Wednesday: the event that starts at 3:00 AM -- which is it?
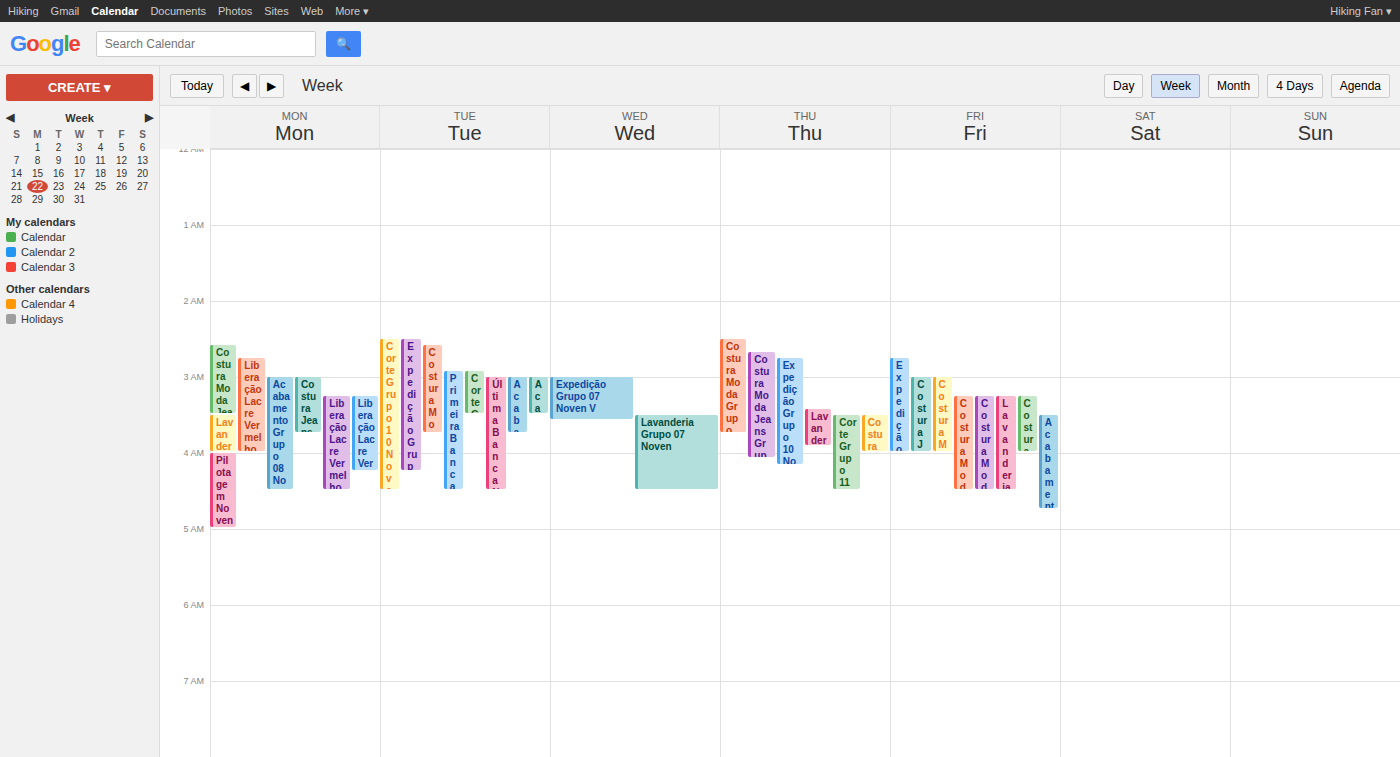
"Expedição Grupo 07 Noven V"